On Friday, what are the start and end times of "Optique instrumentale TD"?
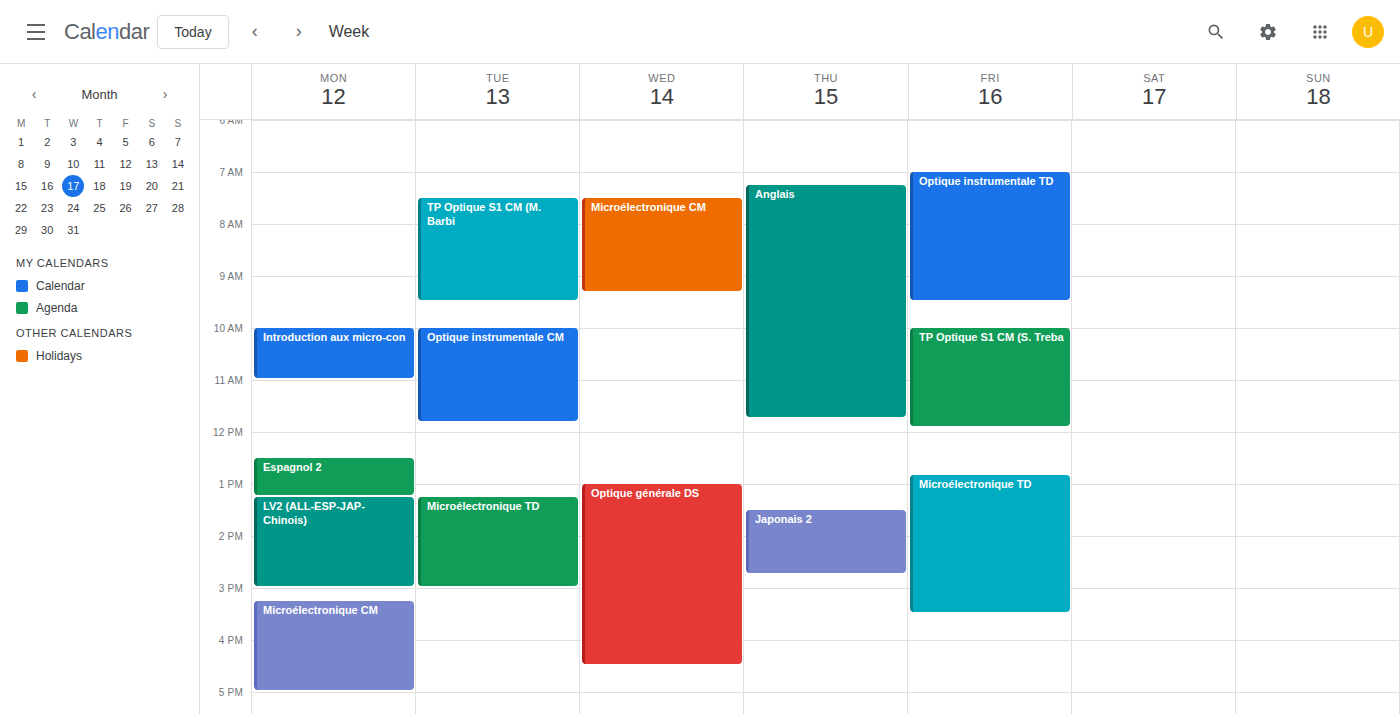
7:00 AM to 9:30 AM